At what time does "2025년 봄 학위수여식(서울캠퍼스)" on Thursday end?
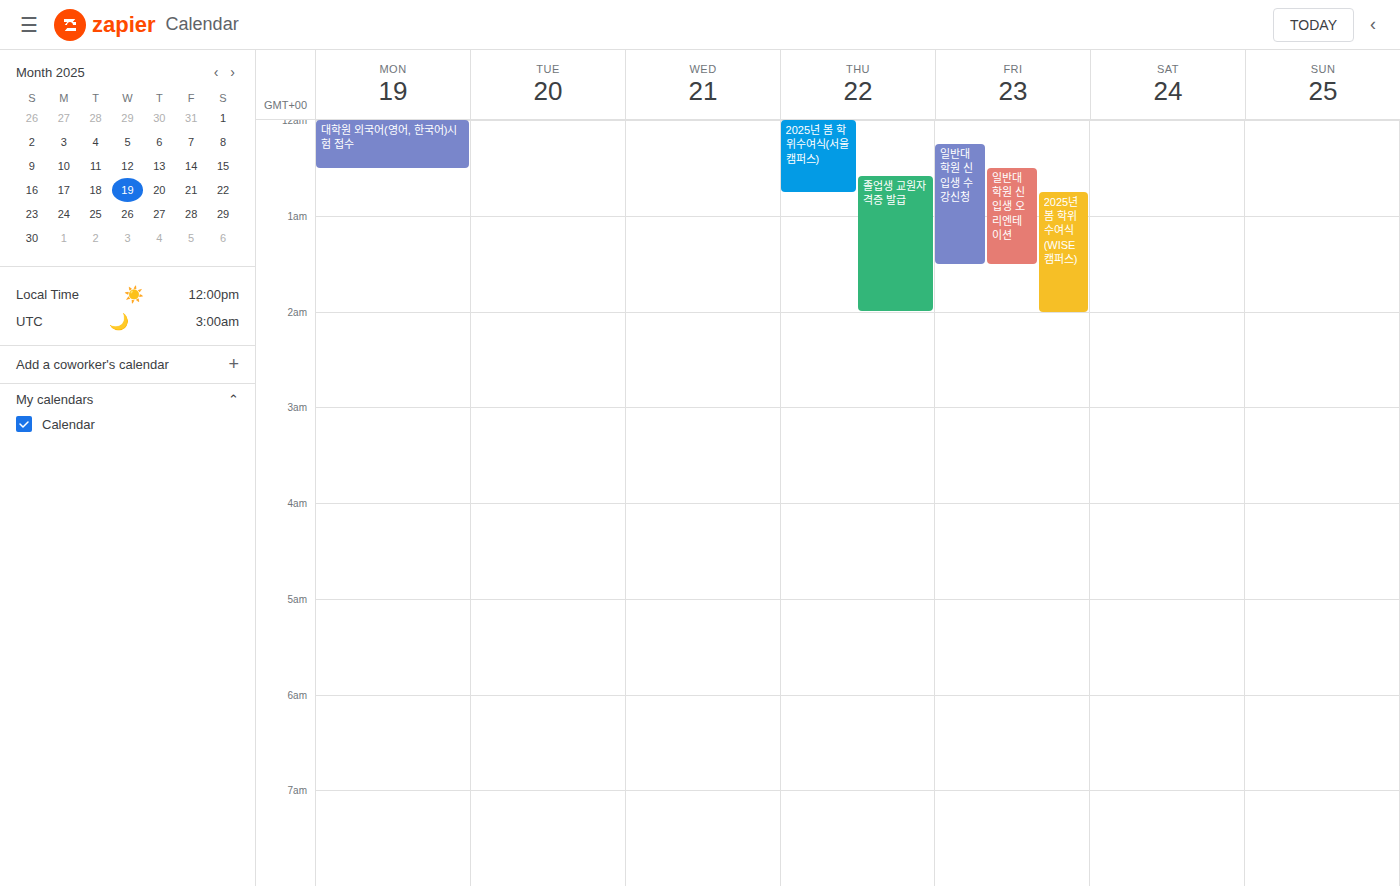
12:45 AM